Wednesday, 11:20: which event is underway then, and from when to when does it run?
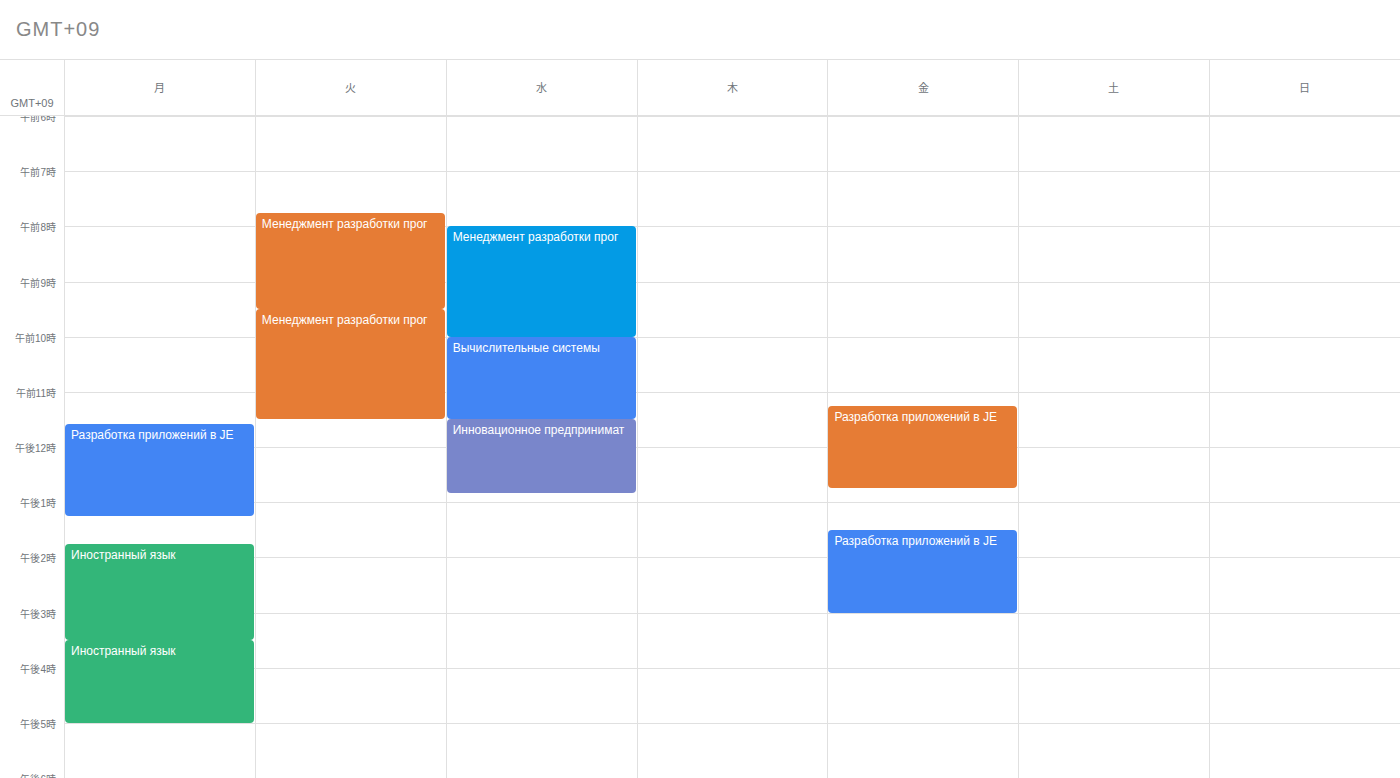
"Вычислительные системы", 10:00 to 11:30